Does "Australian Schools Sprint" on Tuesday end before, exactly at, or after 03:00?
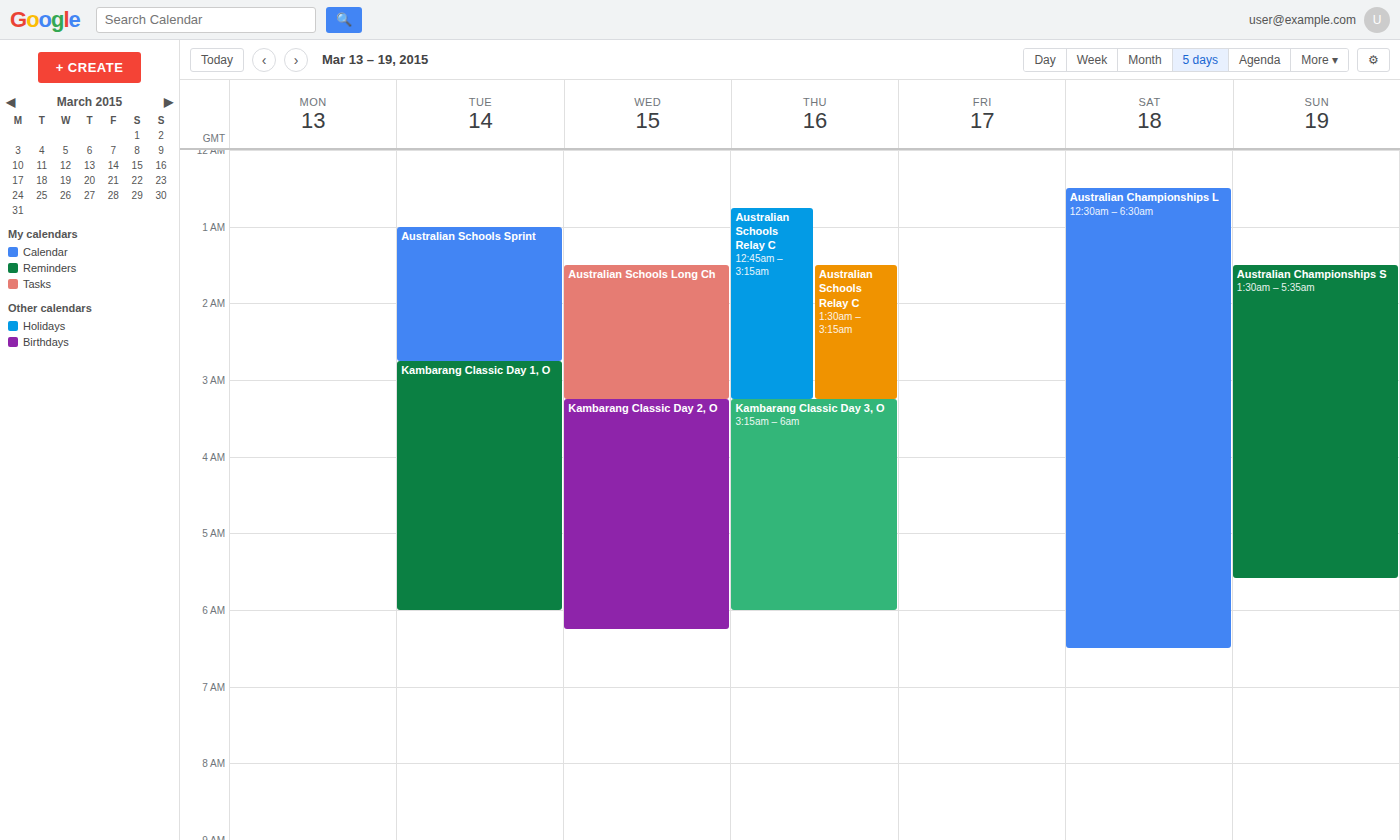
02:45 -- before 03:00, 15 minutes above the 03:00 line.